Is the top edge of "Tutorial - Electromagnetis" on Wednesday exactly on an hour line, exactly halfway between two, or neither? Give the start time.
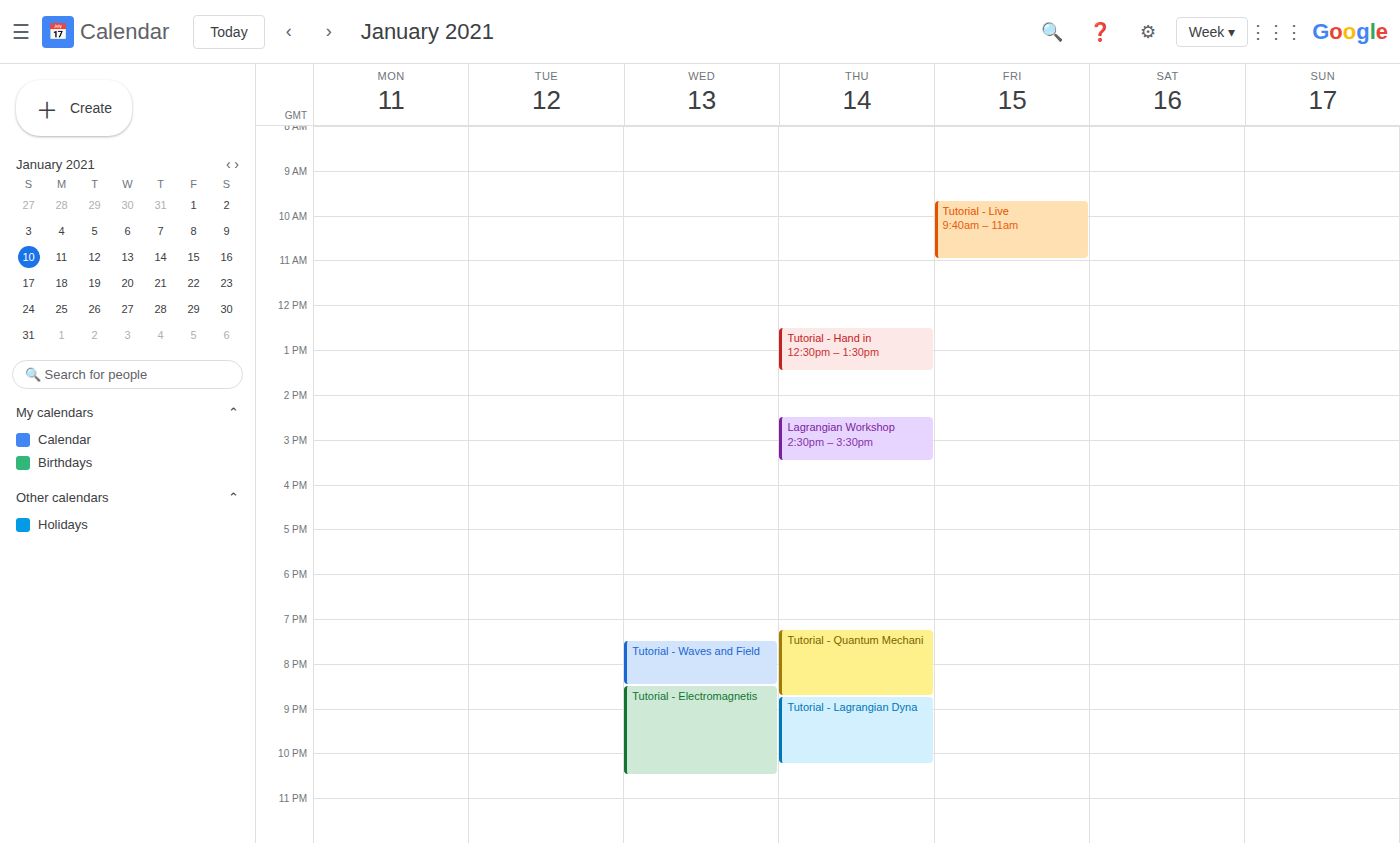
8:30 PM -- halfway between the 8 PM and 9 PM lines.